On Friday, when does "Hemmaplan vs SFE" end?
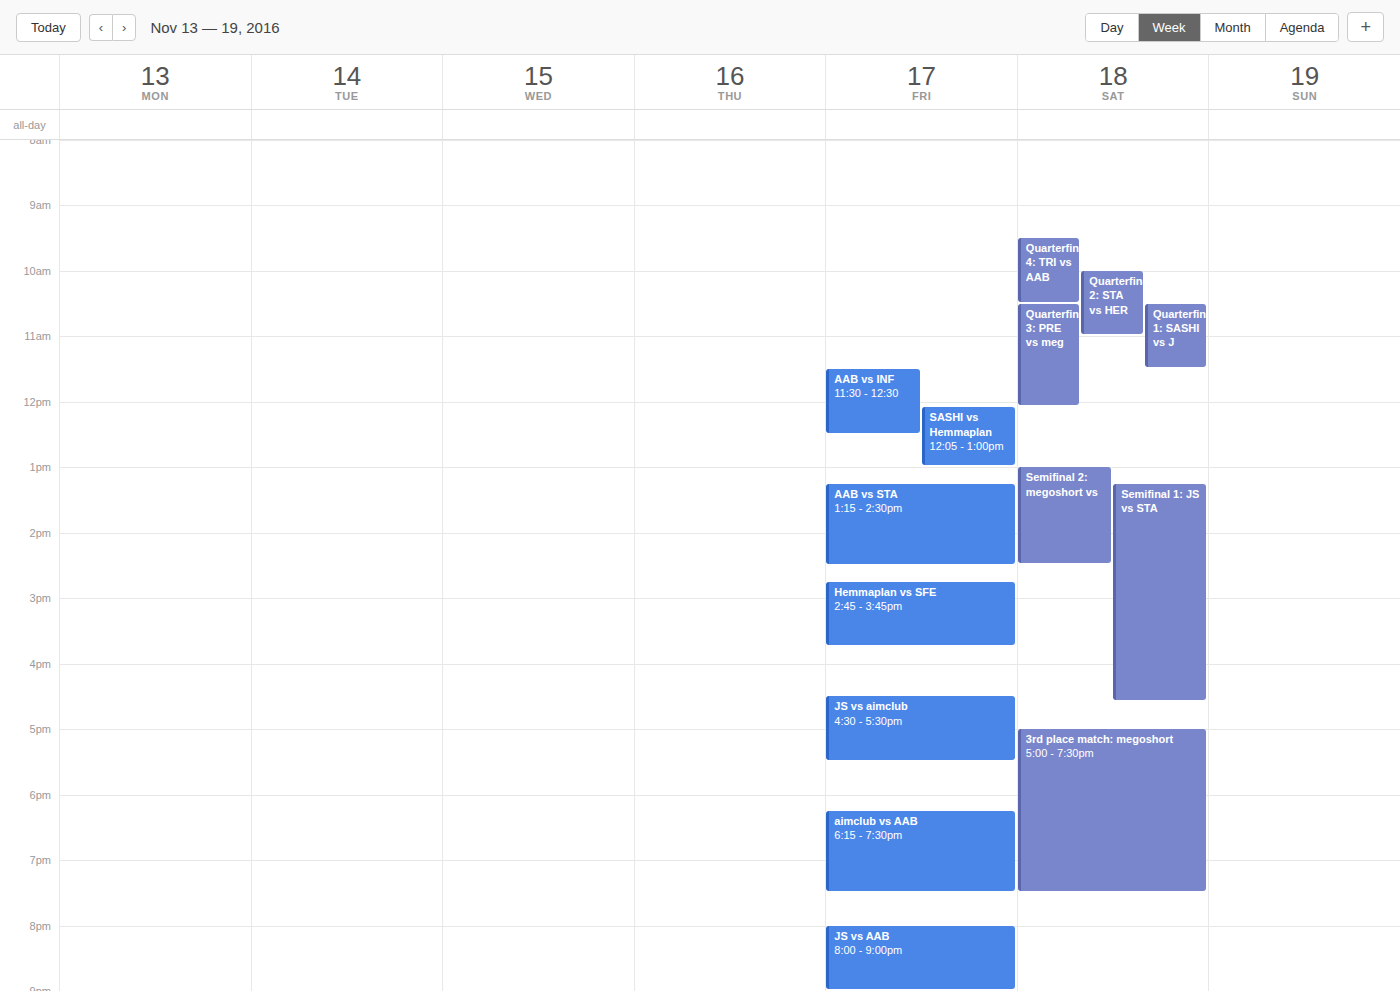
15:45